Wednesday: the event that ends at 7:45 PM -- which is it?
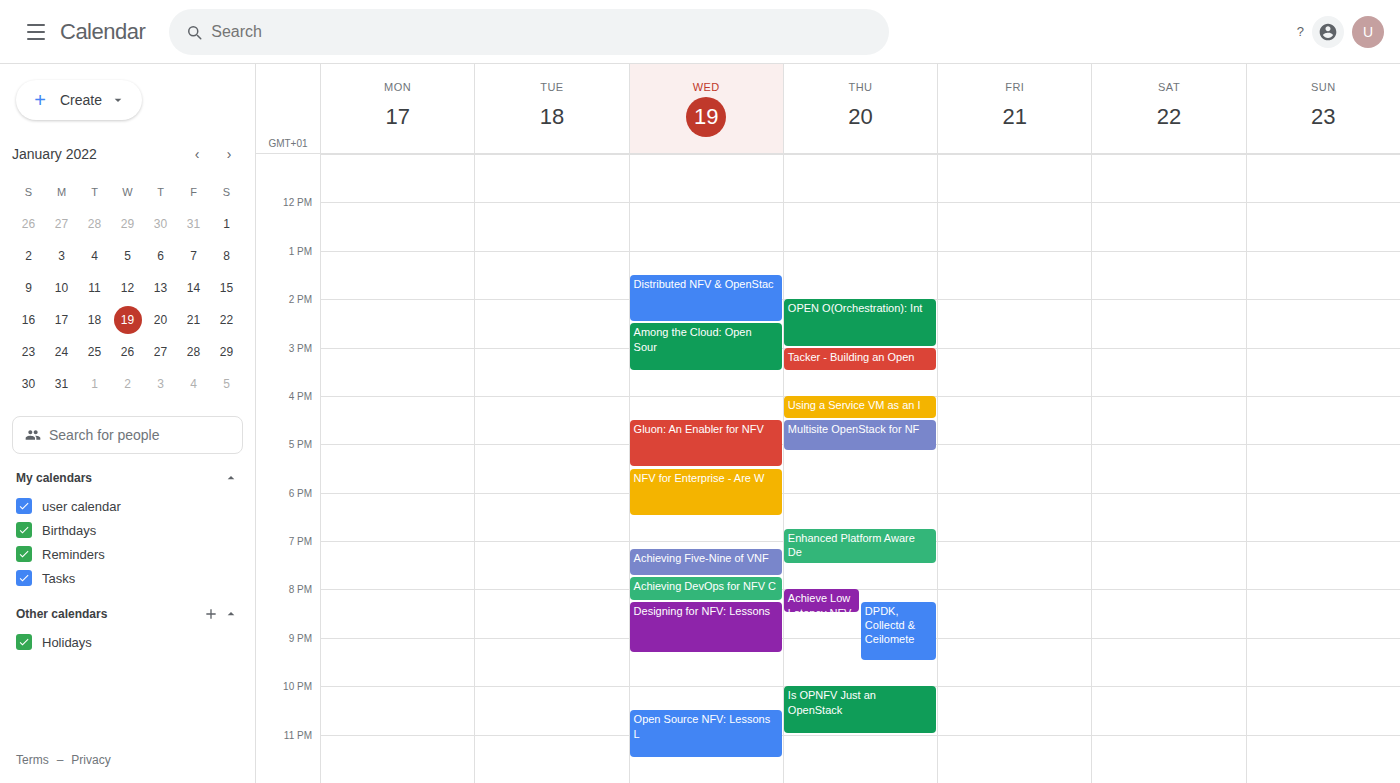
"Achieving Five-Nine of VNF"